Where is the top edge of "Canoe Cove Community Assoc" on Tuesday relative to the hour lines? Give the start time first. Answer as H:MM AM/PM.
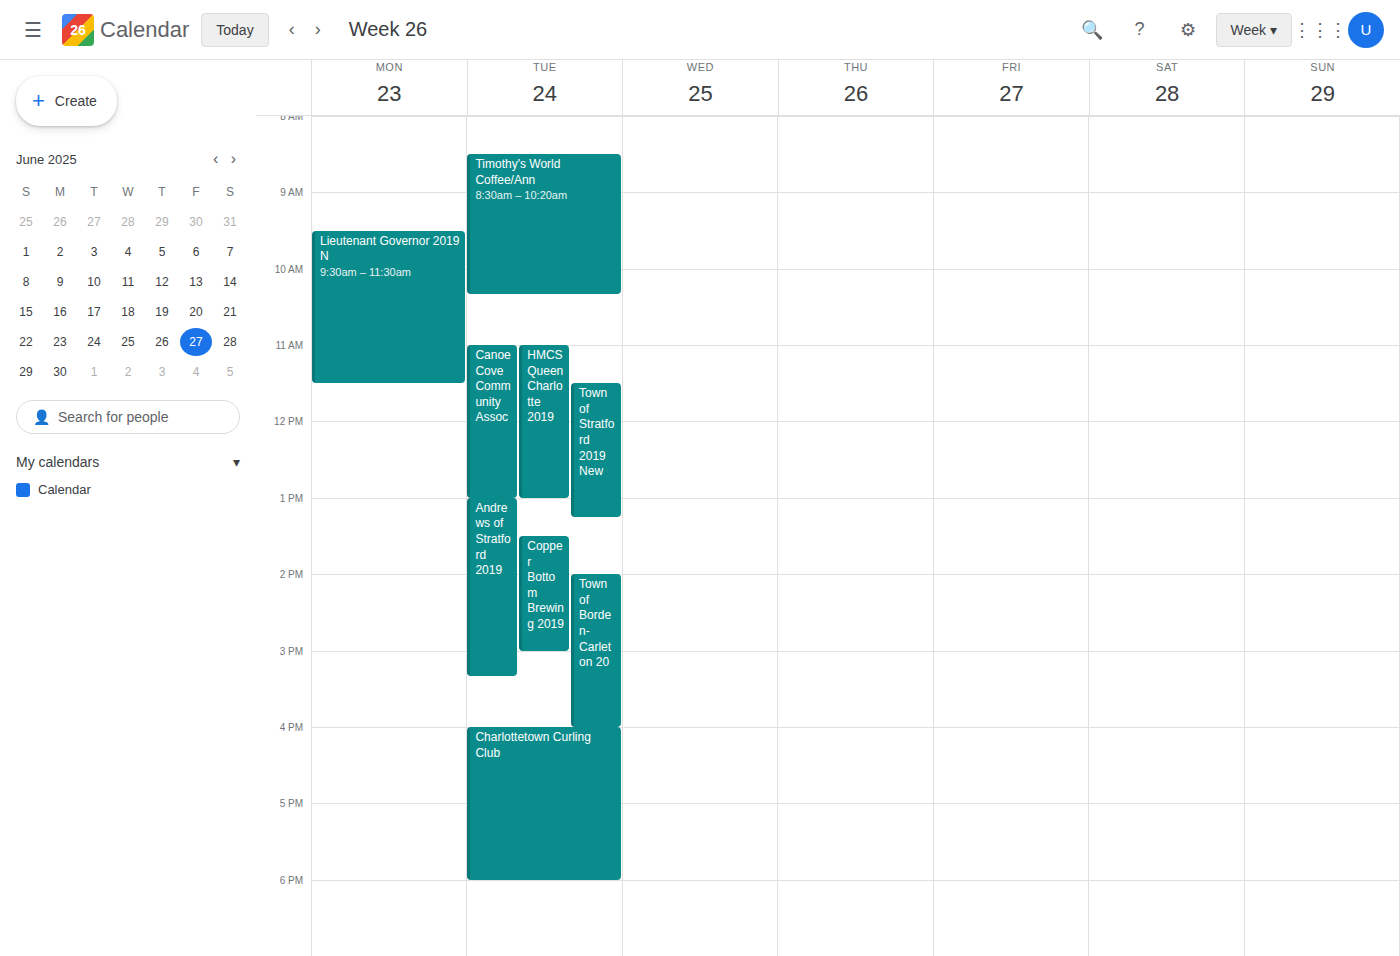
11:00 AM -- exactly on the 11 AM line.